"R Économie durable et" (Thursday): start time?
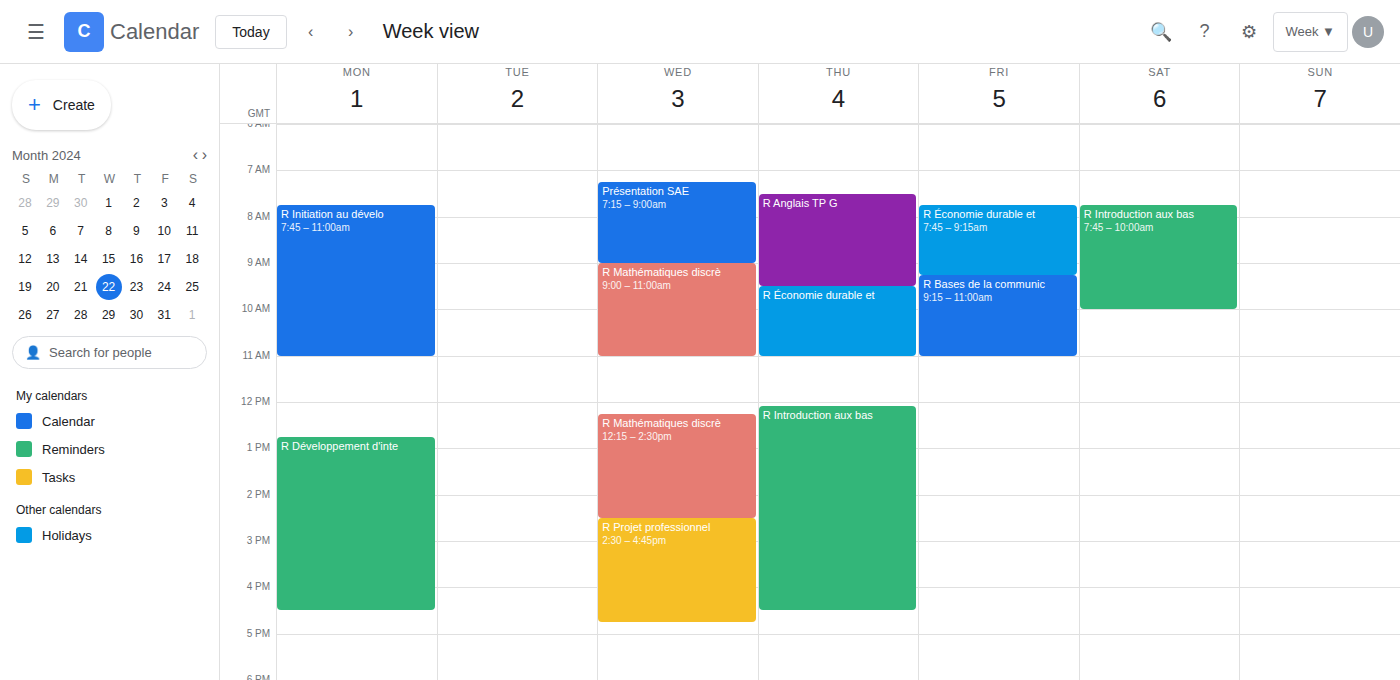
9:30 AM